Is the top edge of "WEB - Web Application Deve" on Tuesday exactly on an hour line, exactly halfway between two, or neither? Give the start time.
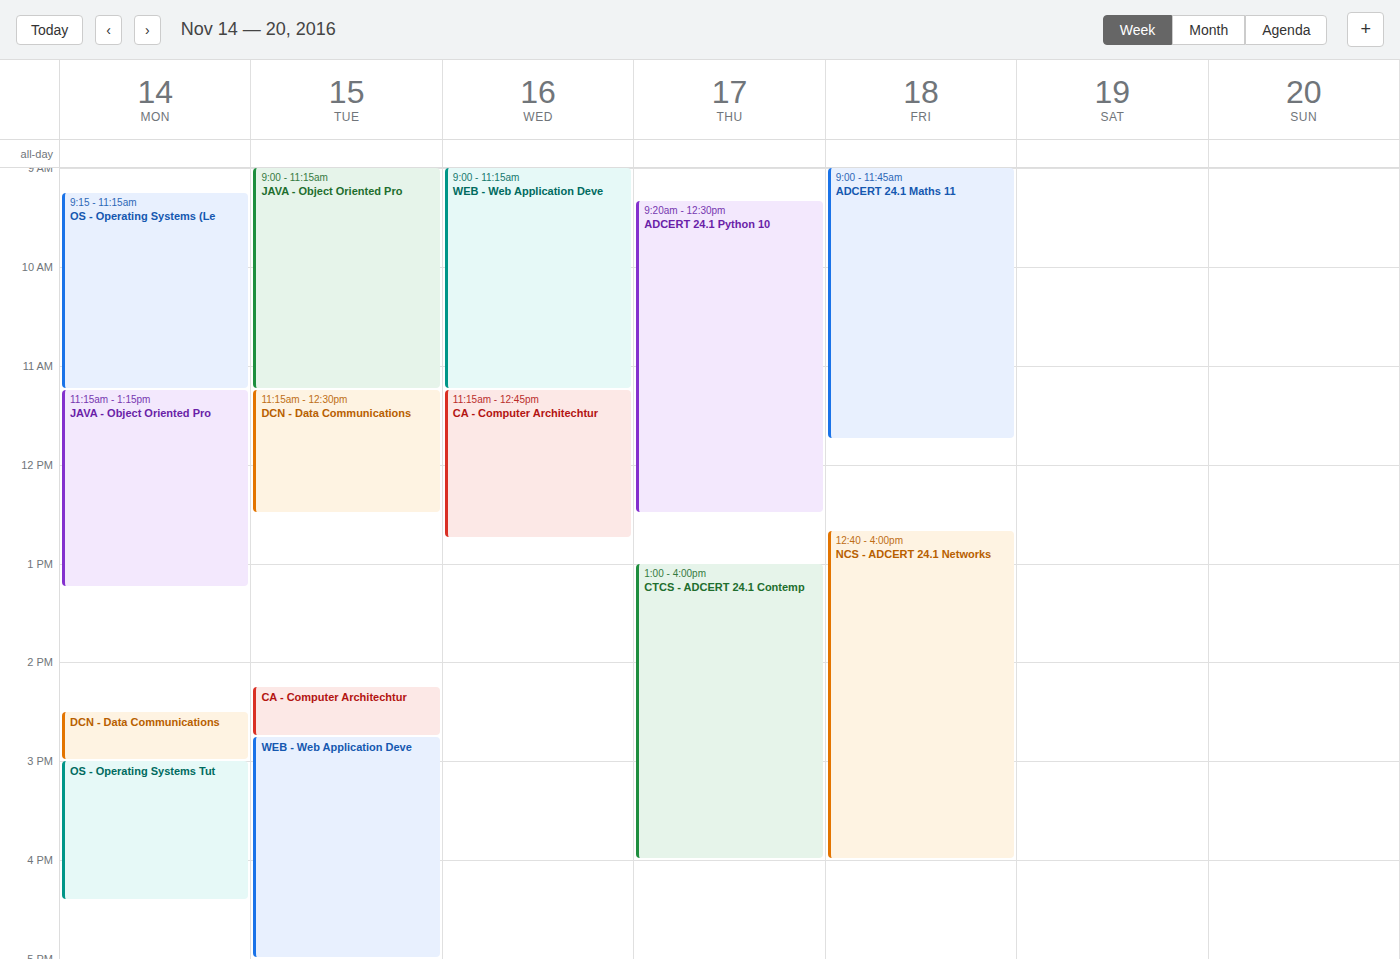
2:45 PM -- neither: three quarters of the way from the 2 PM line to the 3 PM line.